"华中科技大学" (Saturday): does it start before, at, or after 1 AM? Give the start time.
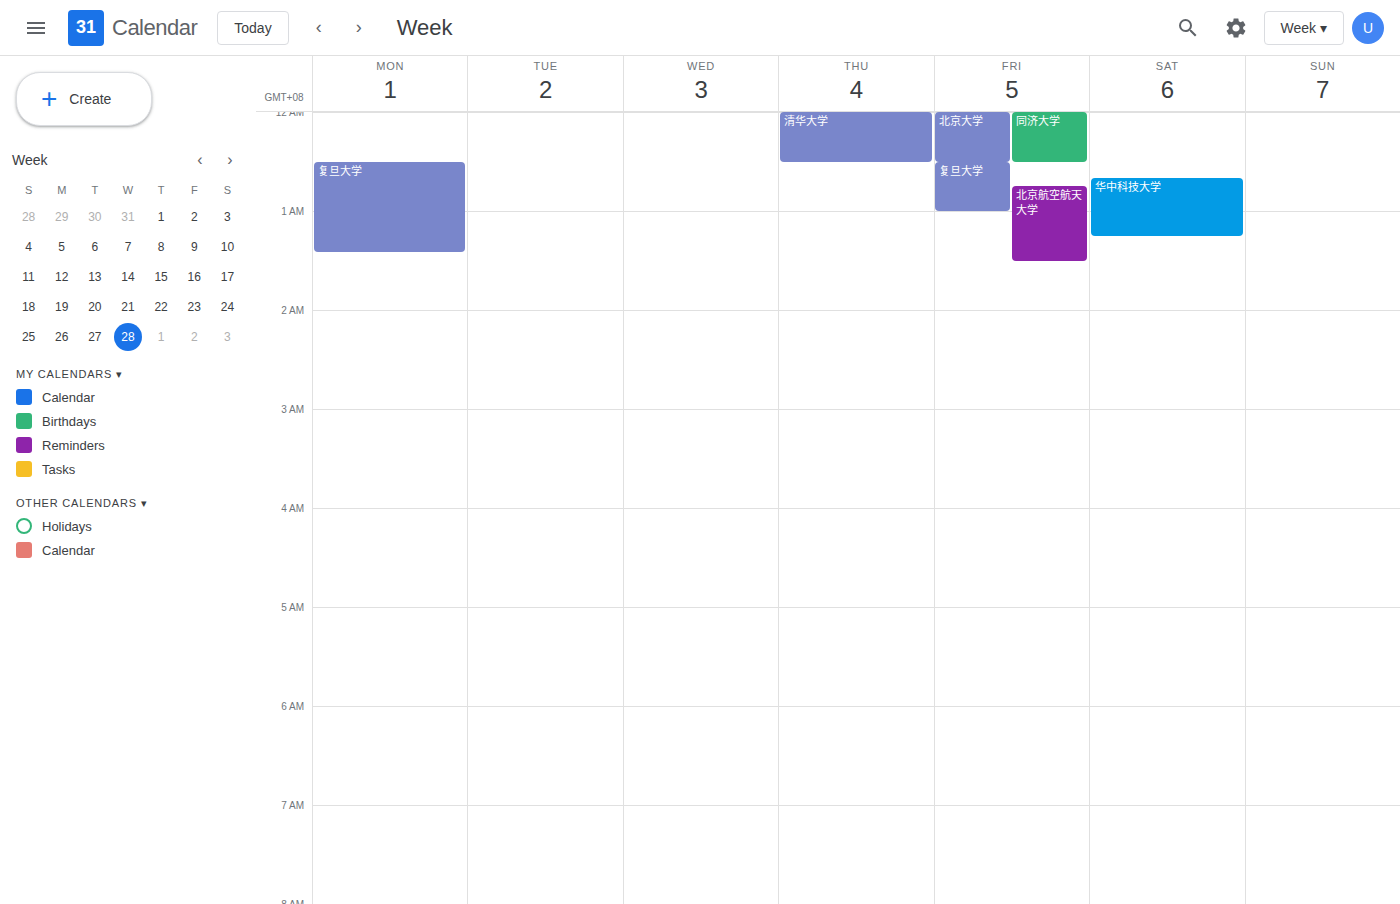
12:40 AM -- before 1 AM, 20 minutes above the 1 AM line.